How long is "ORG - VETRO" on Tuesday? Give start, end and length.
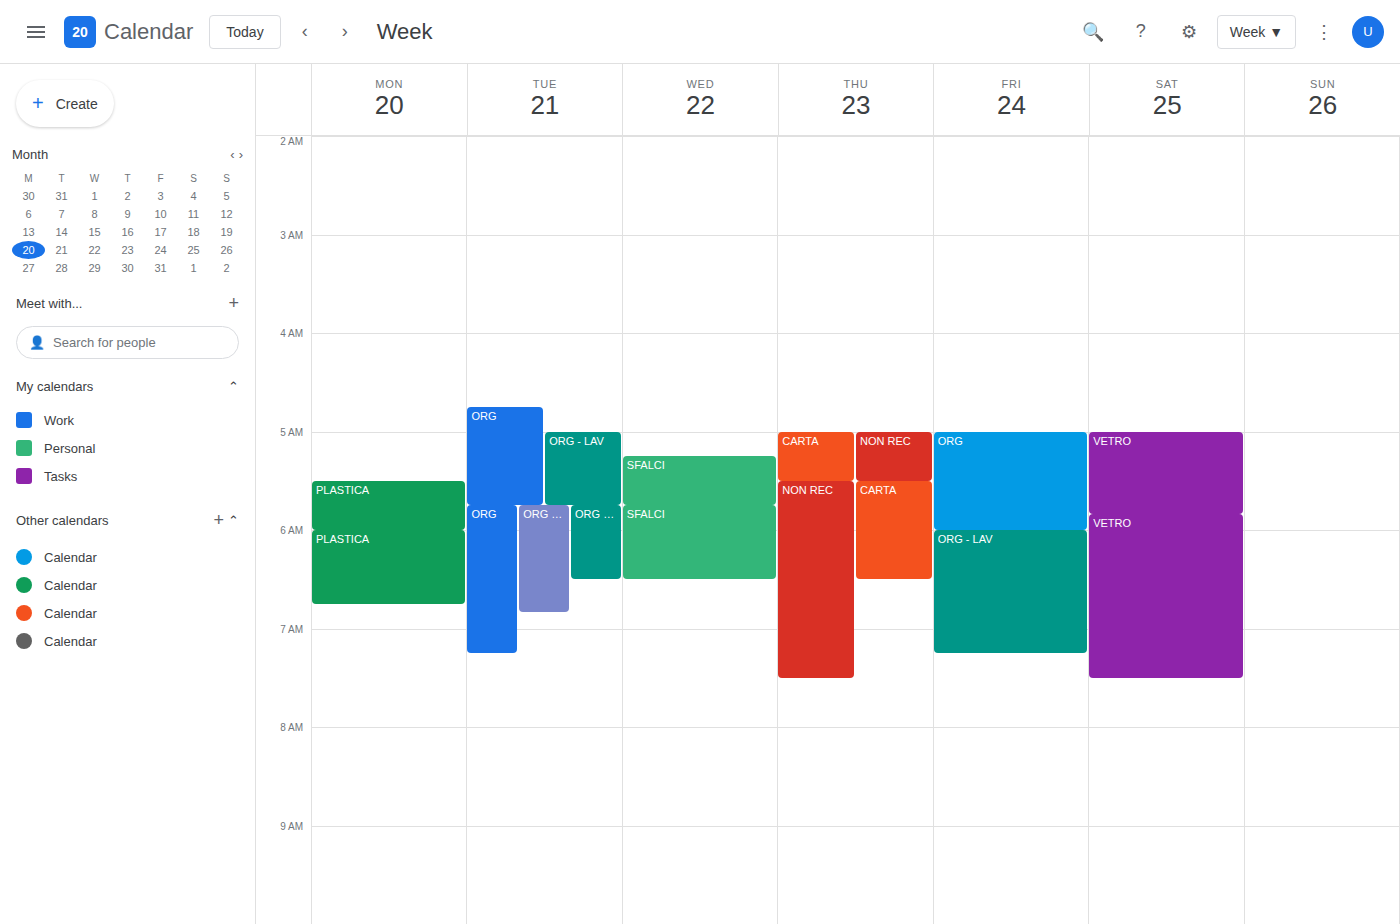
5:45 AM to 6:50 AM, 1 hour 5 minutes